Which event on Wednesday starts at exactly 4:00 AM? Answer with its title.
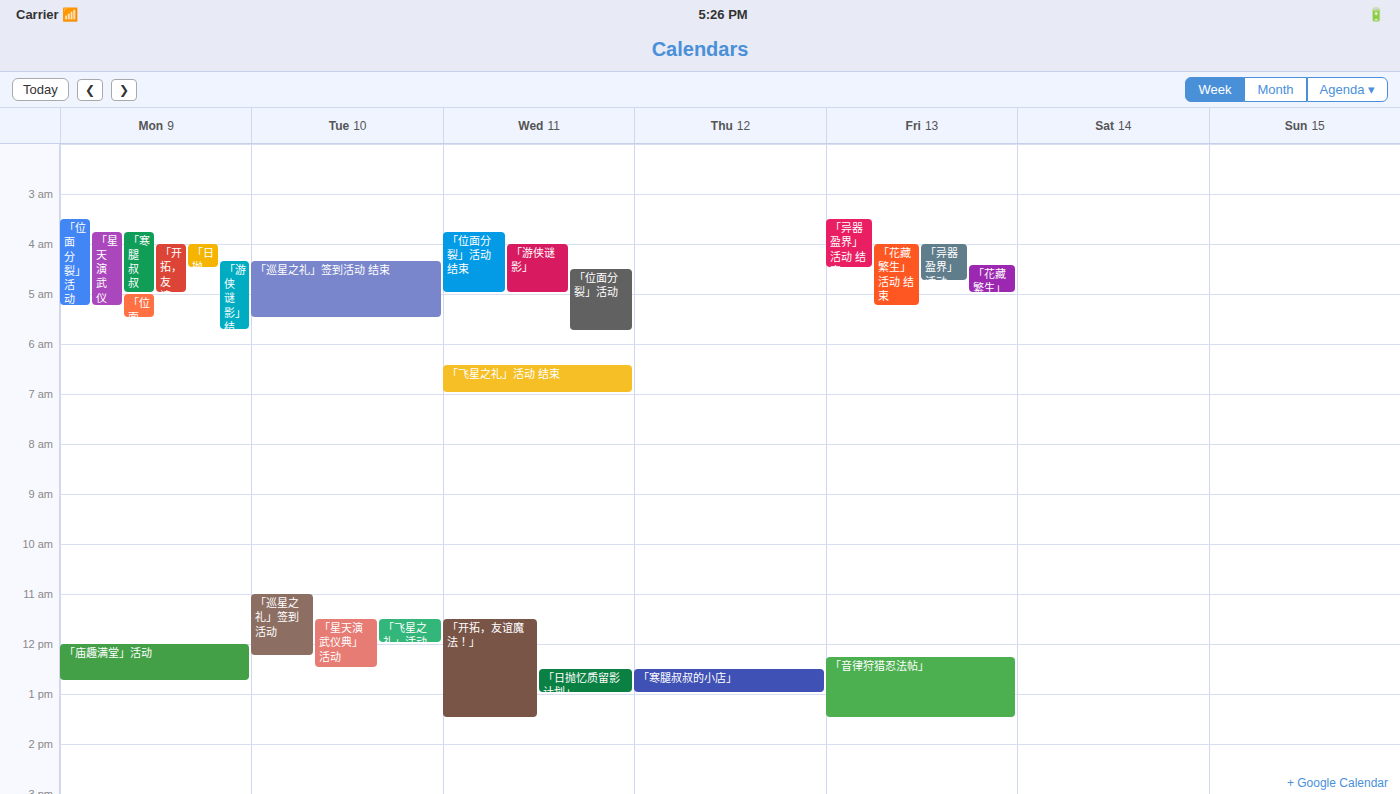
"「游侠谜影」"